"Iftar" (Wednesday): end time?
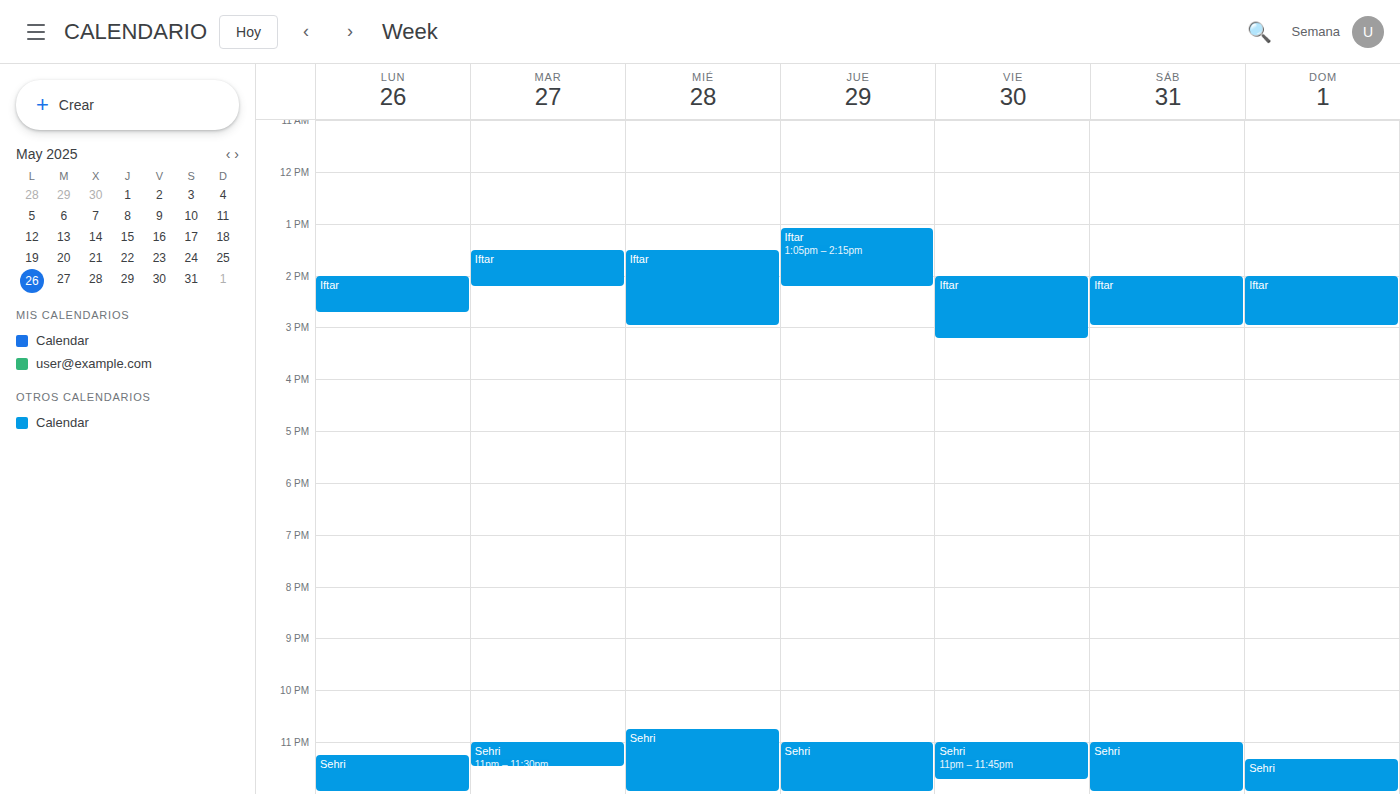
3:00 PM